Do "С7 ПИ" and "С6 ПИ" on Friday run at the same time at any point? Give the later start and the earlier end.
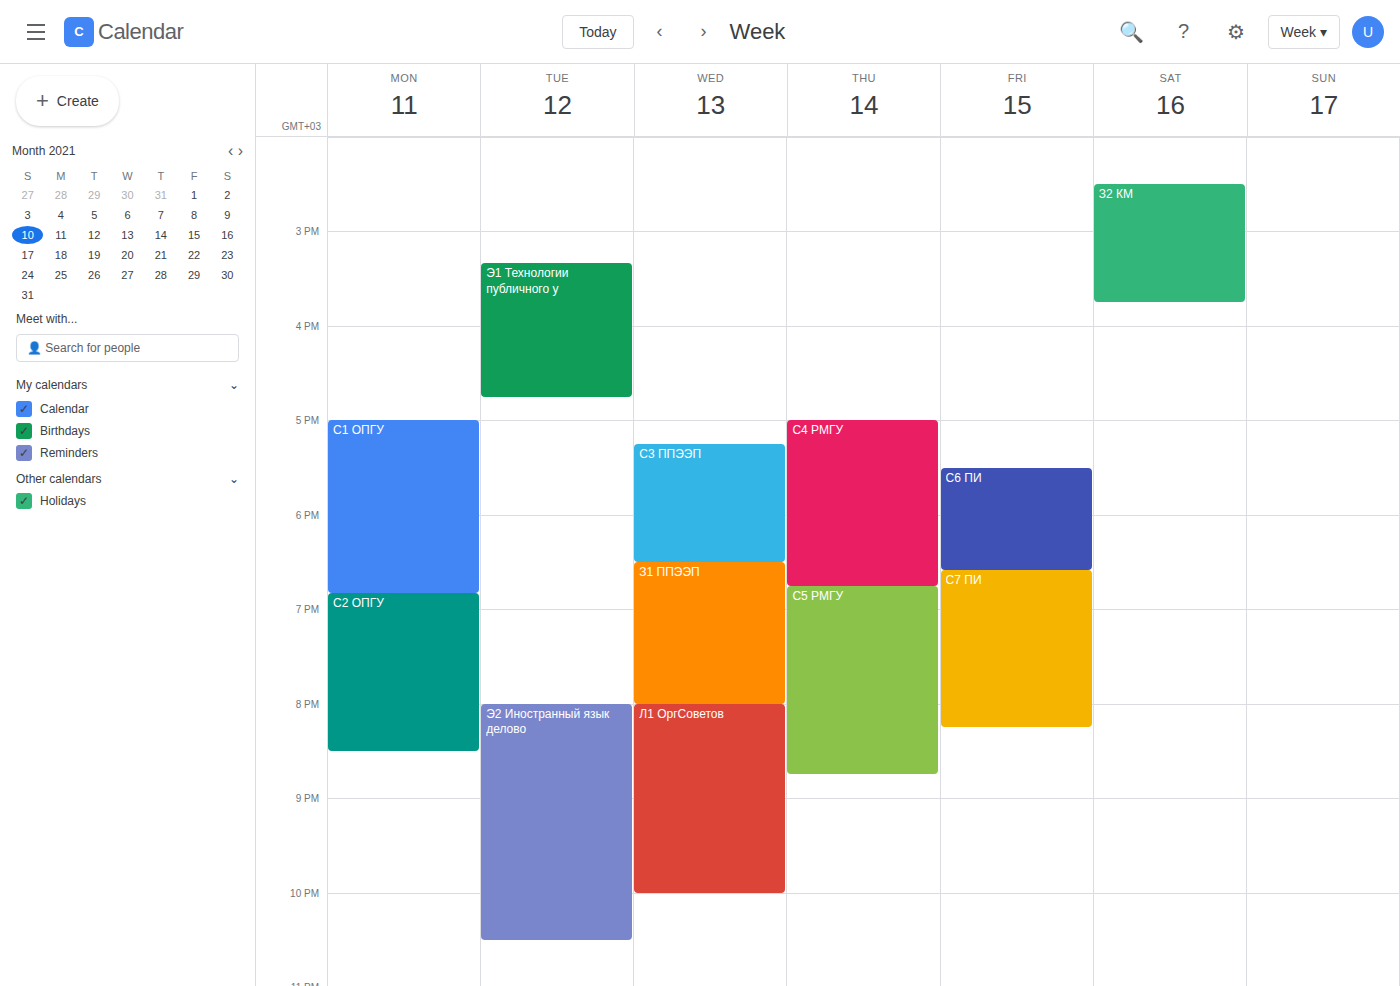
"С6 ПИ" ends at 6:35 PM, exactly when "С7 ПИ" starts -- they touch but do not overlap.